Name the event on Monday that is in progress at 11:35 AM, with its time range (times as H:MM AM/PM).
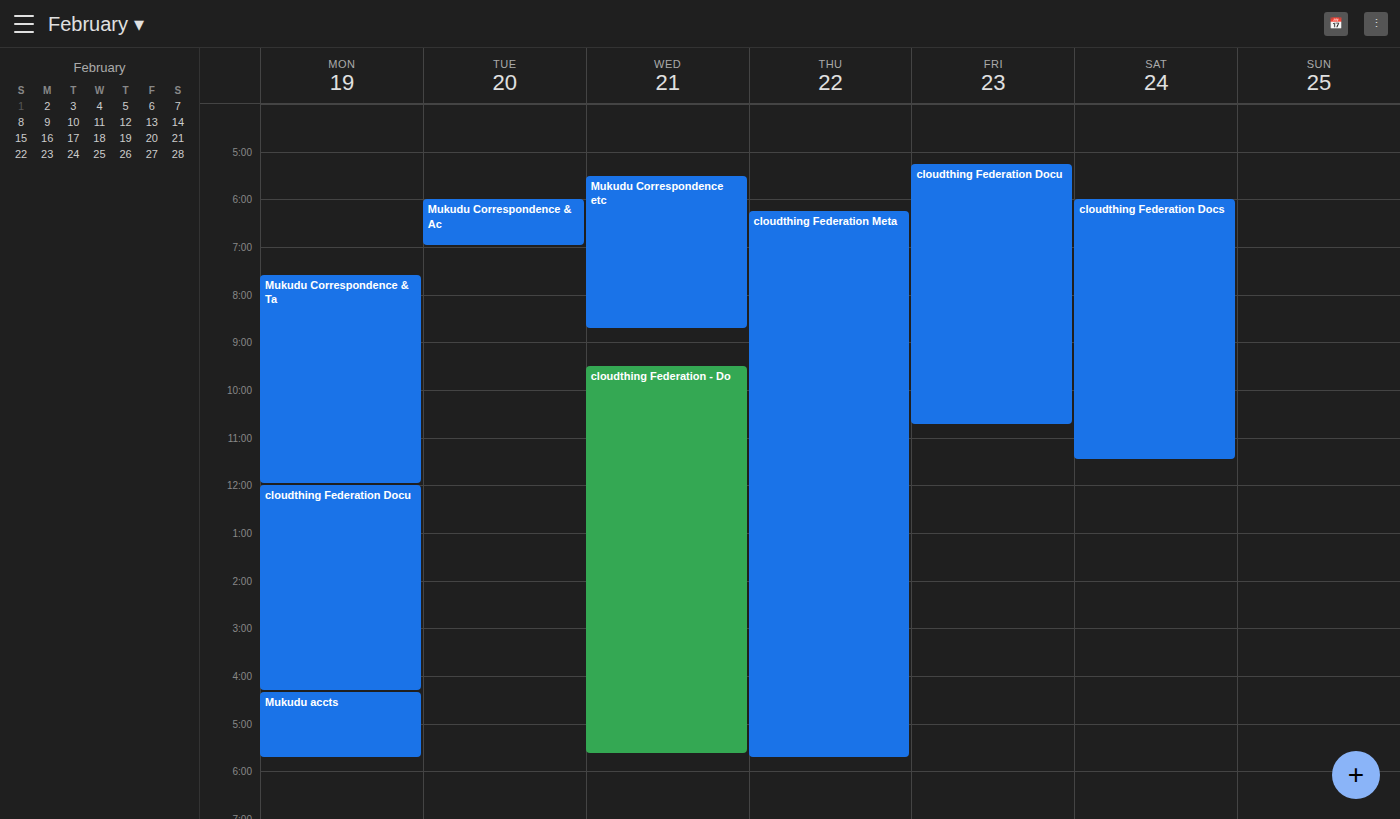
"Mukudu Correspondence & Ta", 7:35 AM to 12:00 PM